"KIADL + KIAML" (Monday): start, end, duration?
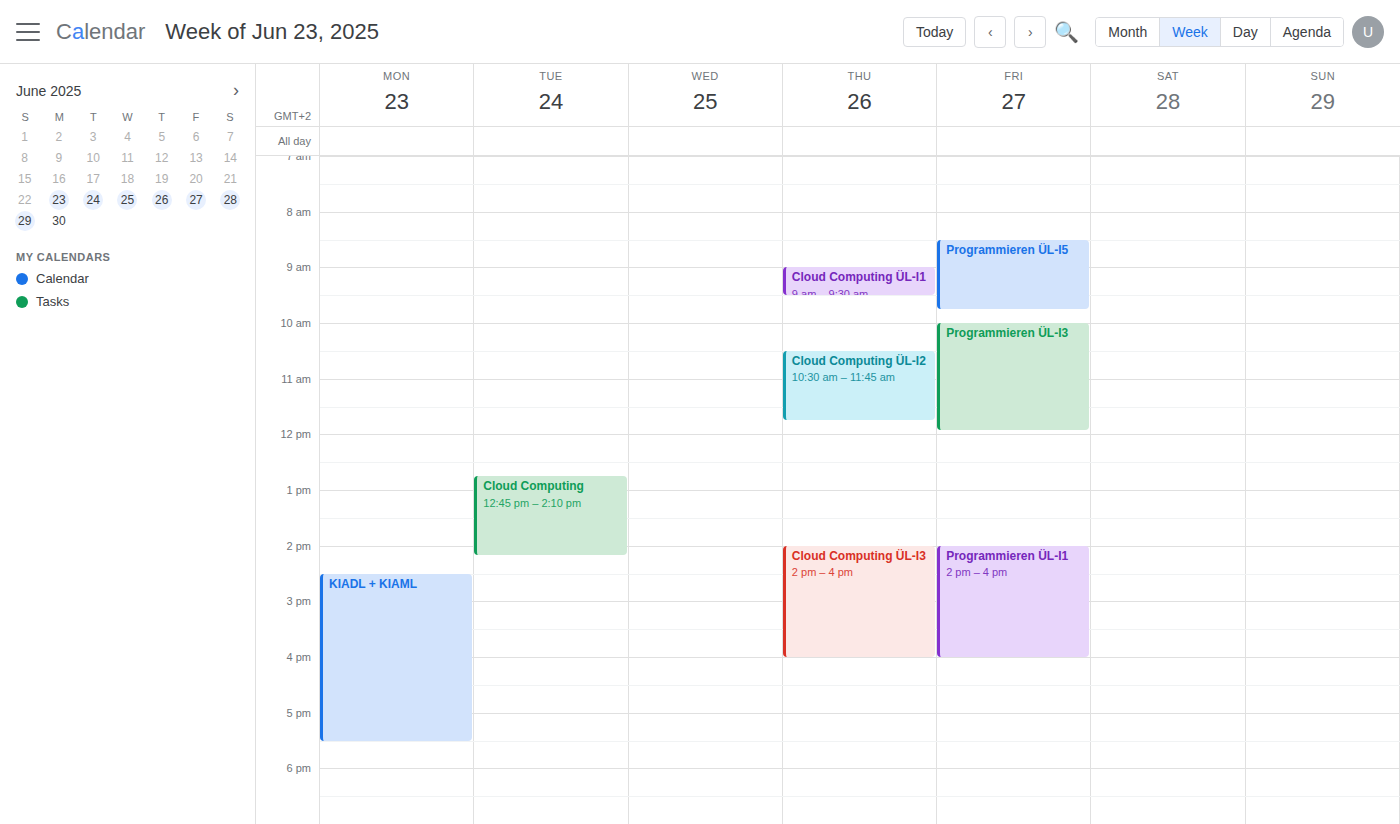
2:30 PM to 5:30 PM, 3 hours